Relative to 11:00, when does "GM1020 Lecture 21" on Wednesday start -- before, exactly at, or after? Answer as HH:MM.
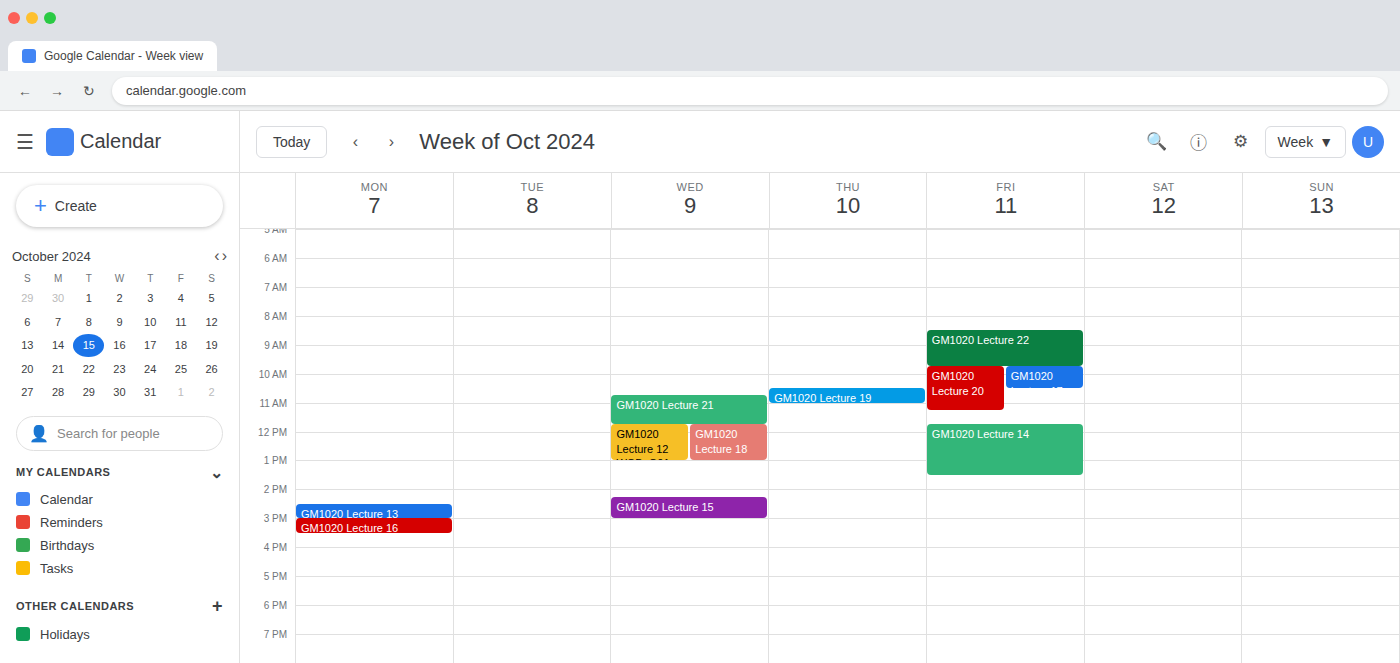
10:45 -- before 11:00, 15 minutes above the 11:00 line.